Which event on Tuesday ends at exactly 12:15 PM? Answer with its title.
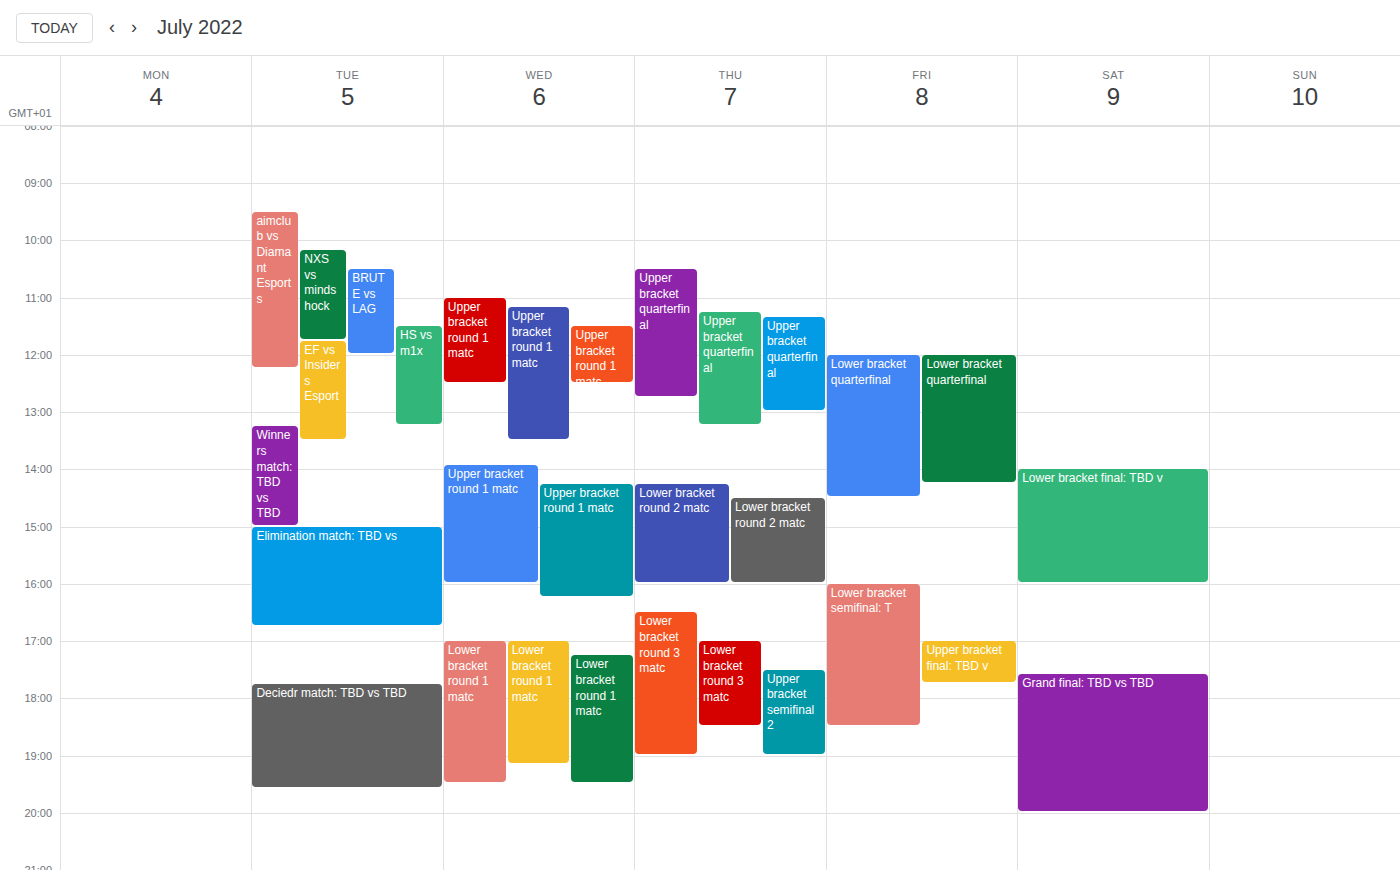
"aimclub vs Diamant Esports"